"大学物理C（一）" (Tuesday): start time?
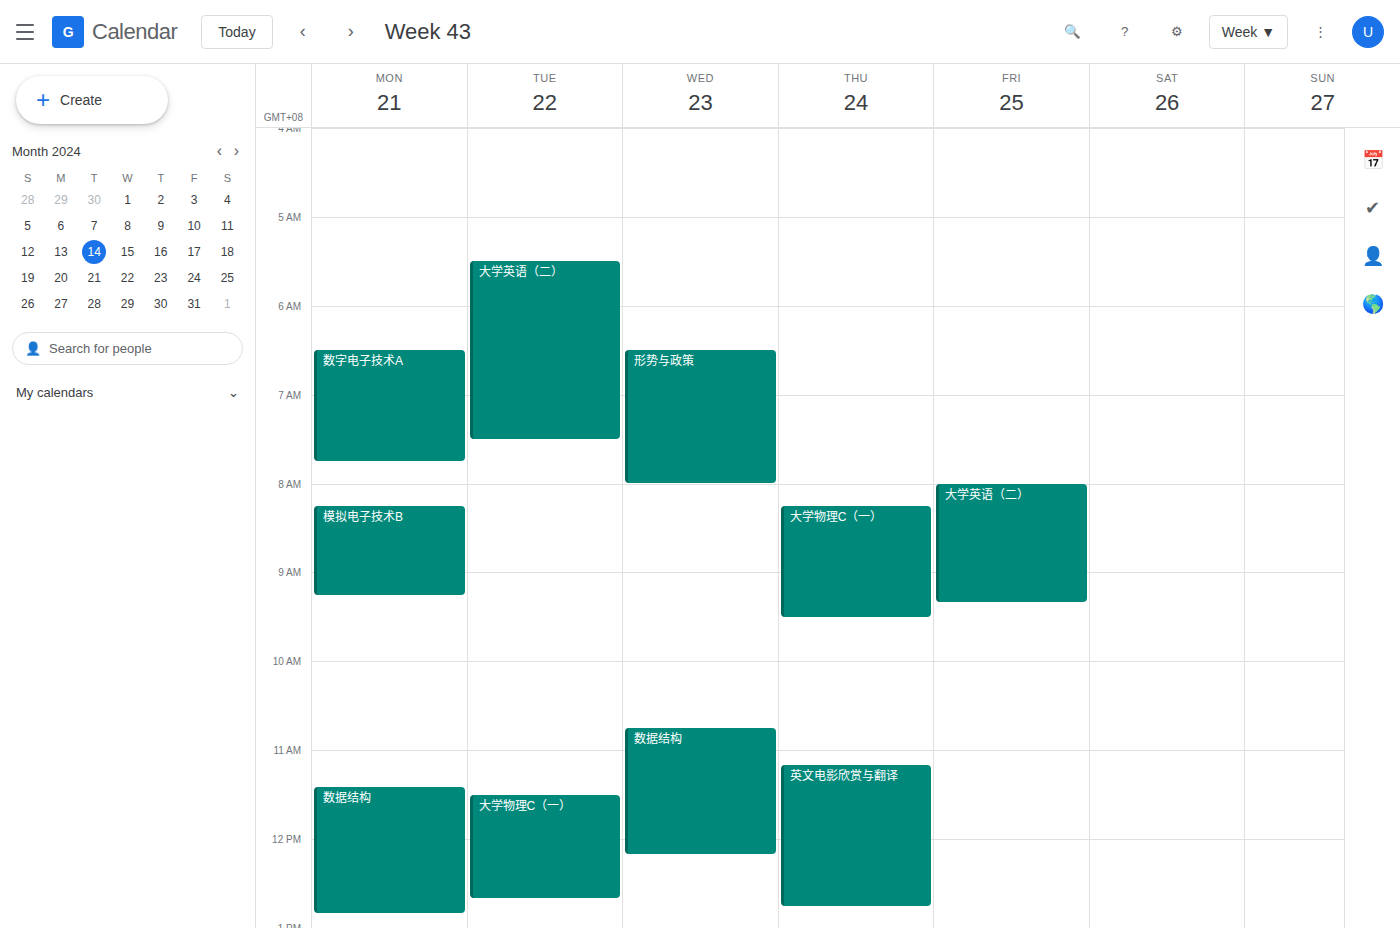
11:30 AM